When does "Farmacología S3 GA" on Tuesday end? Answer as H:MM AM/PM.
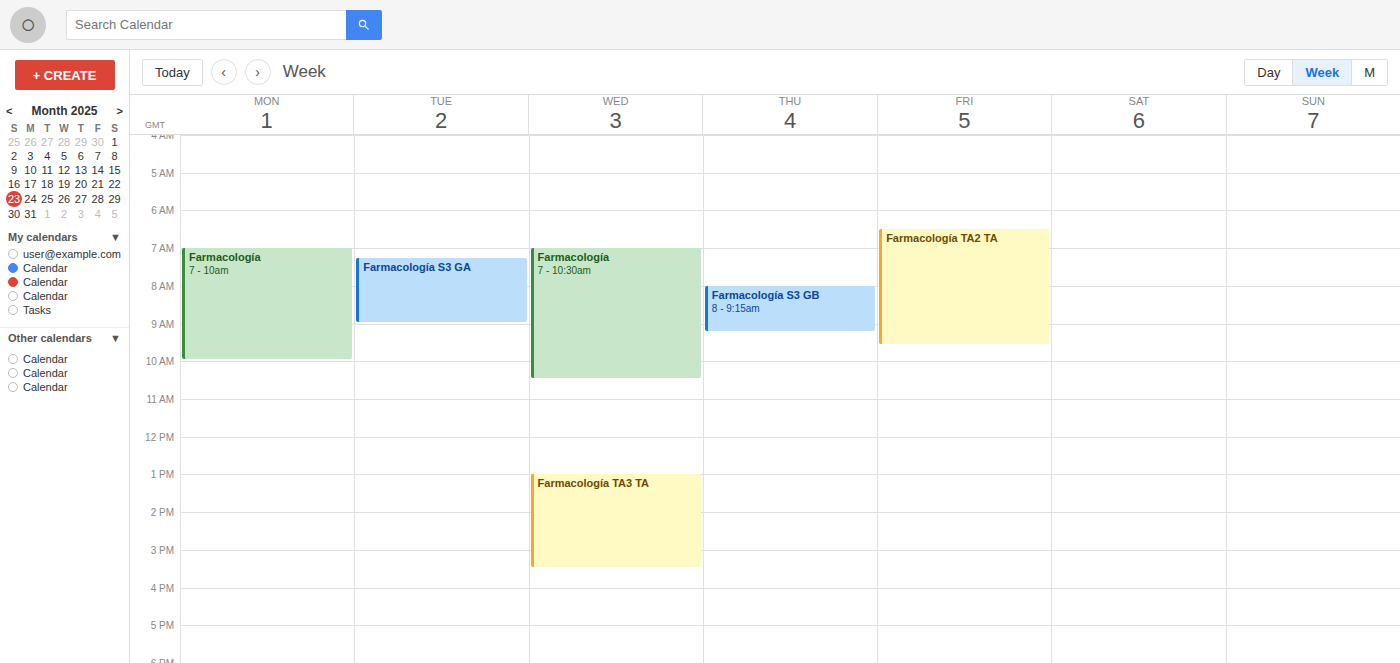
9:00 AM